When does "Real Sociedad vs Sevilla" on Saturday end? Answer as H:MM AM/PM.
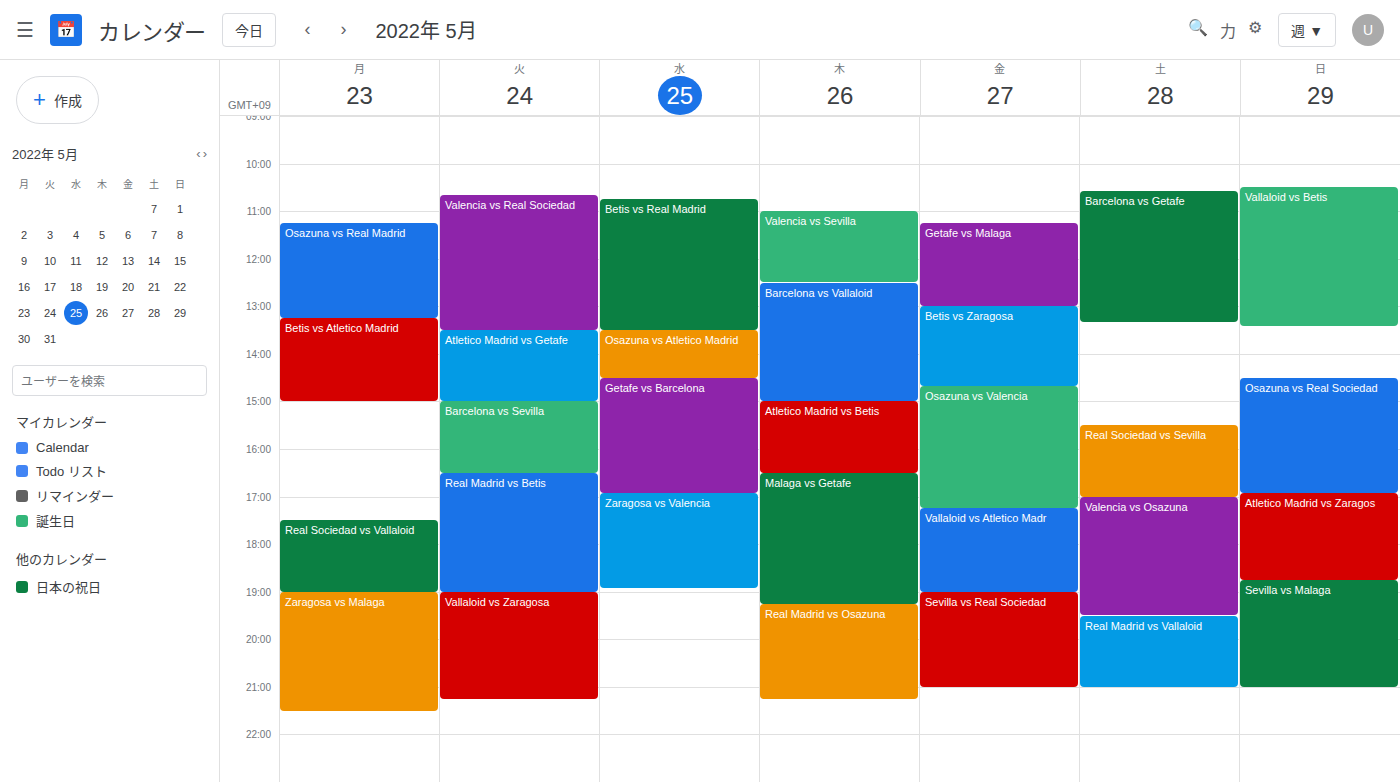
5:00 PM